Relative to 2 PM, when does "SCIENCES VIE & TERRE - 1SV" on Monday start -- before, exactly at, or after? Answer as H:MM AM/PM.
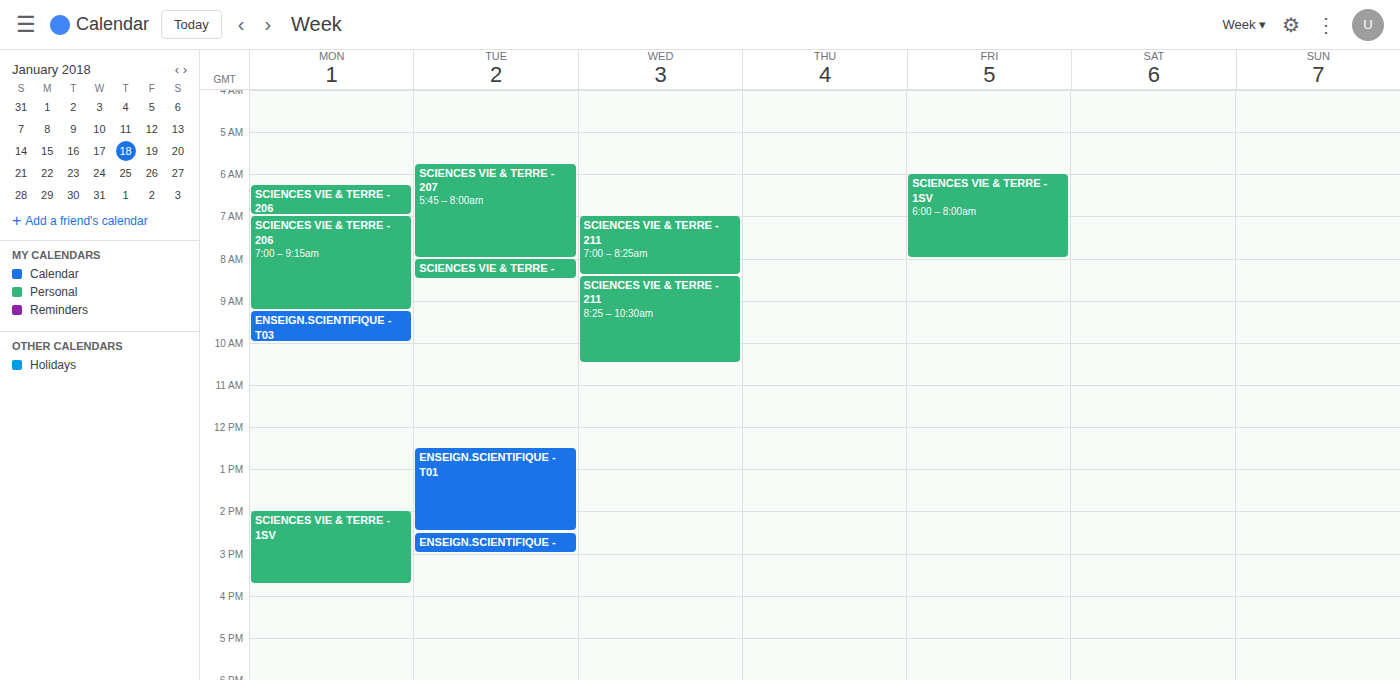
2:00 PM -- exactly at 2 PM, on the 2 PM line.